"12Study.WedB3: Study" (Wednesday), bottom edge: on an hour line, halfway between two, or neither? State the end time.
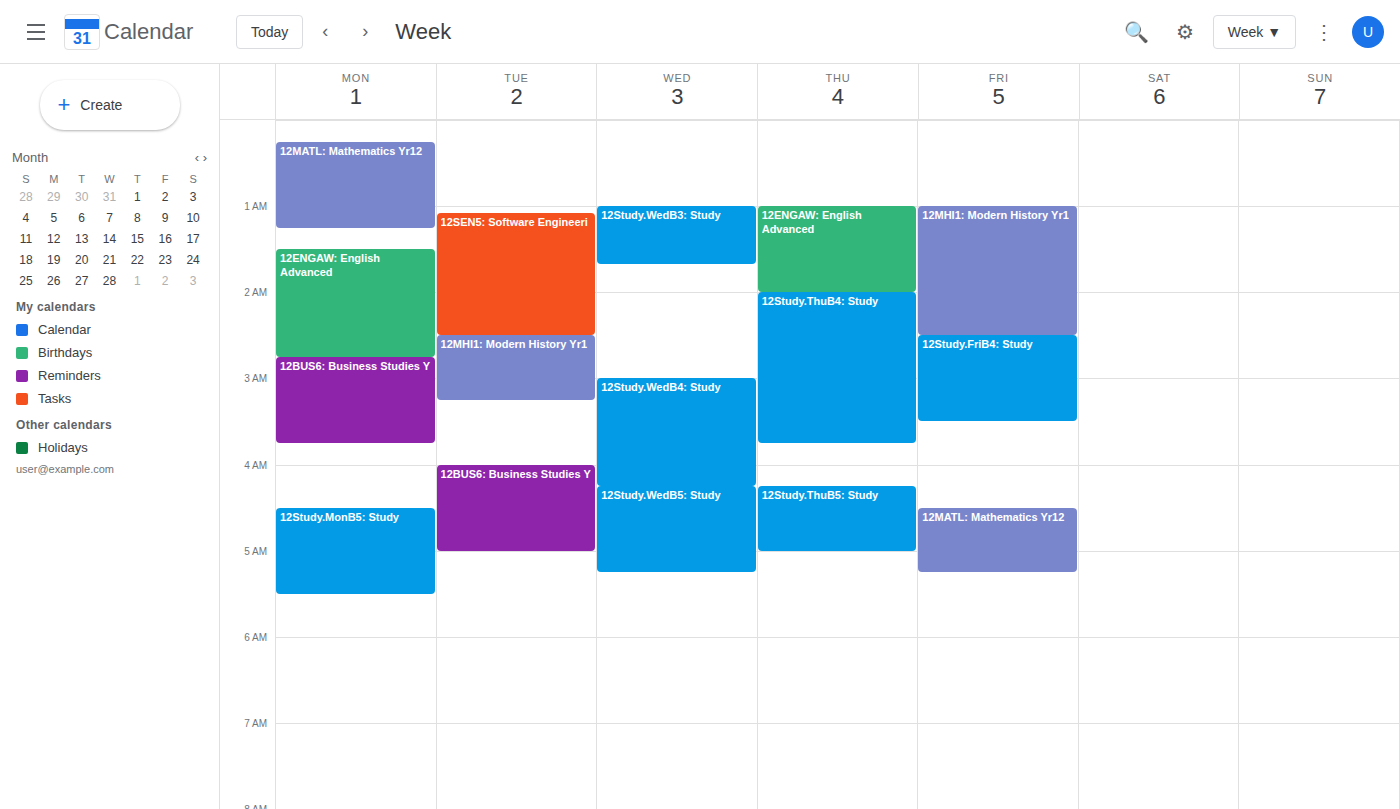
1:40 AM -- neither: 40 minutes below the 1 AM line and 20 minutes above the 2 AM line.